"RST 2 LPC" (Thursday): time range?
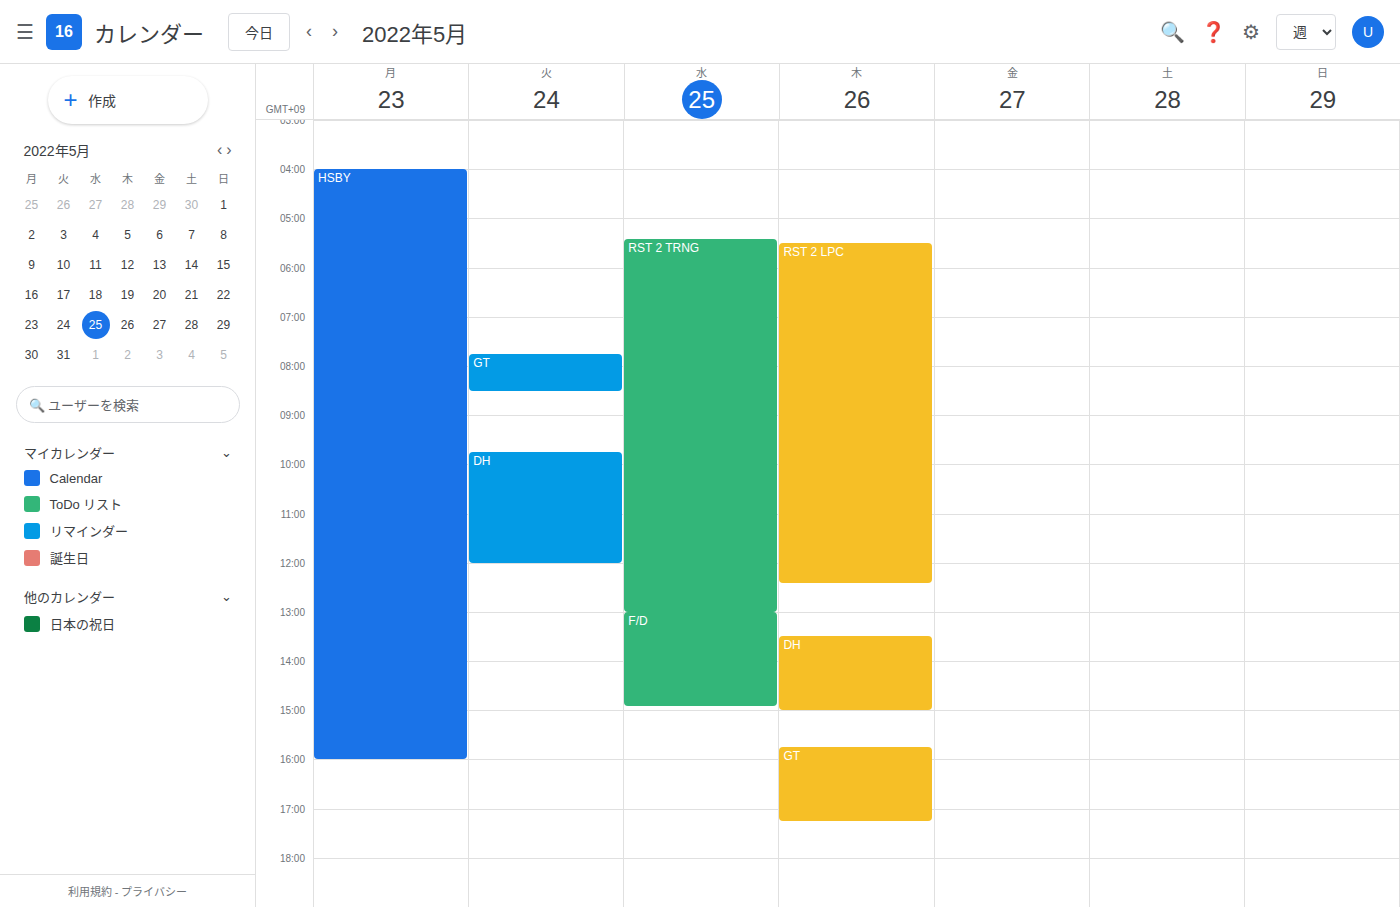
5:30 AM to 12:25 PM